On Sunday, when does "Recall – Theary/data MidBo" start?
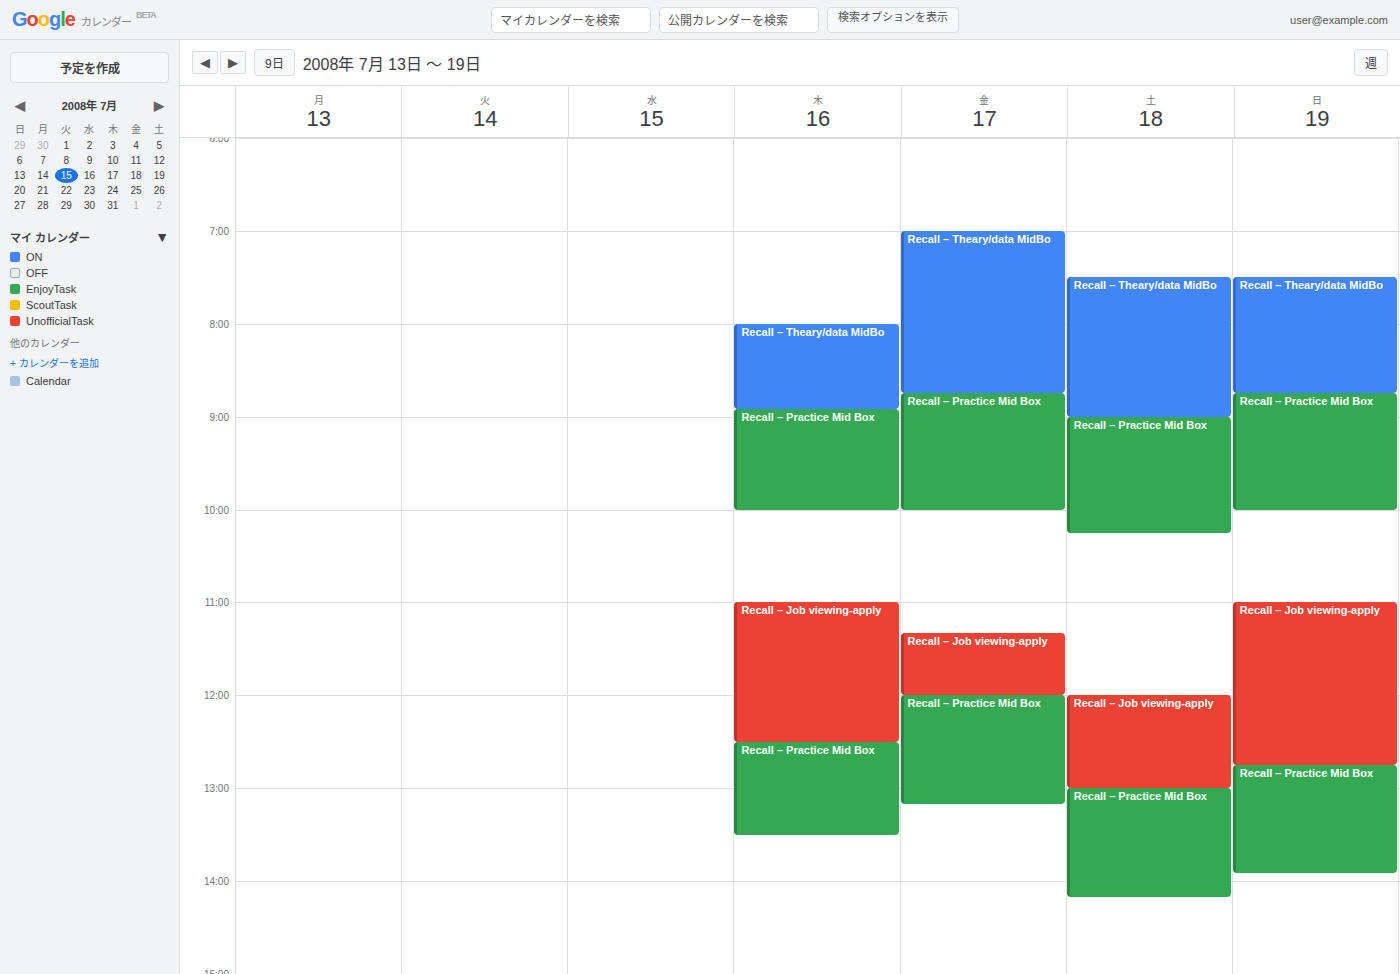
7:30 AM